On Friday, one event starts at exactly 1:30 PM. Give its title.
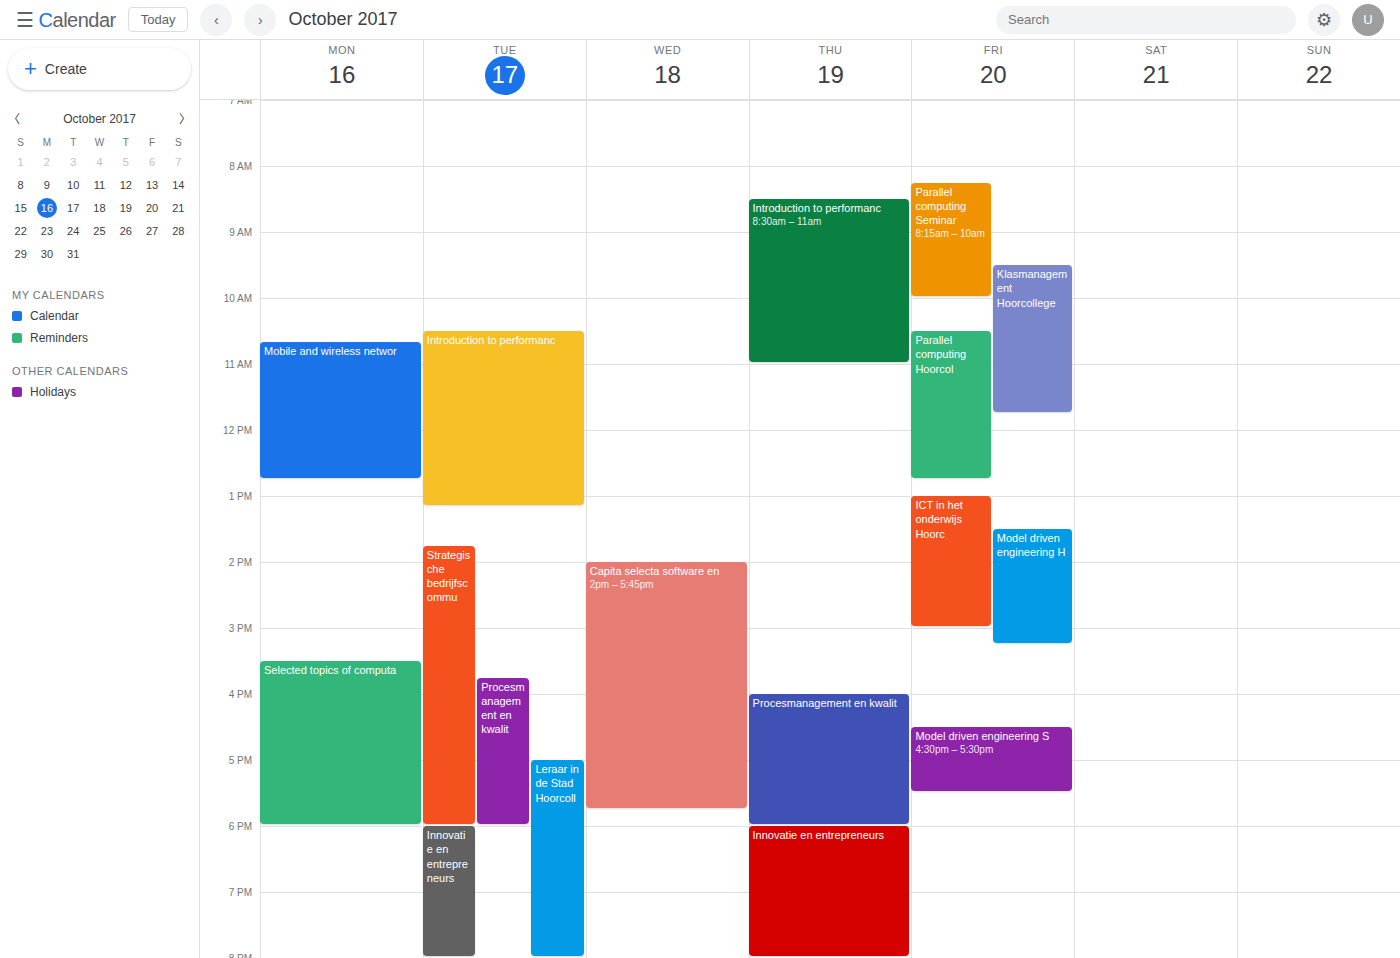
"Model driven engineering H"